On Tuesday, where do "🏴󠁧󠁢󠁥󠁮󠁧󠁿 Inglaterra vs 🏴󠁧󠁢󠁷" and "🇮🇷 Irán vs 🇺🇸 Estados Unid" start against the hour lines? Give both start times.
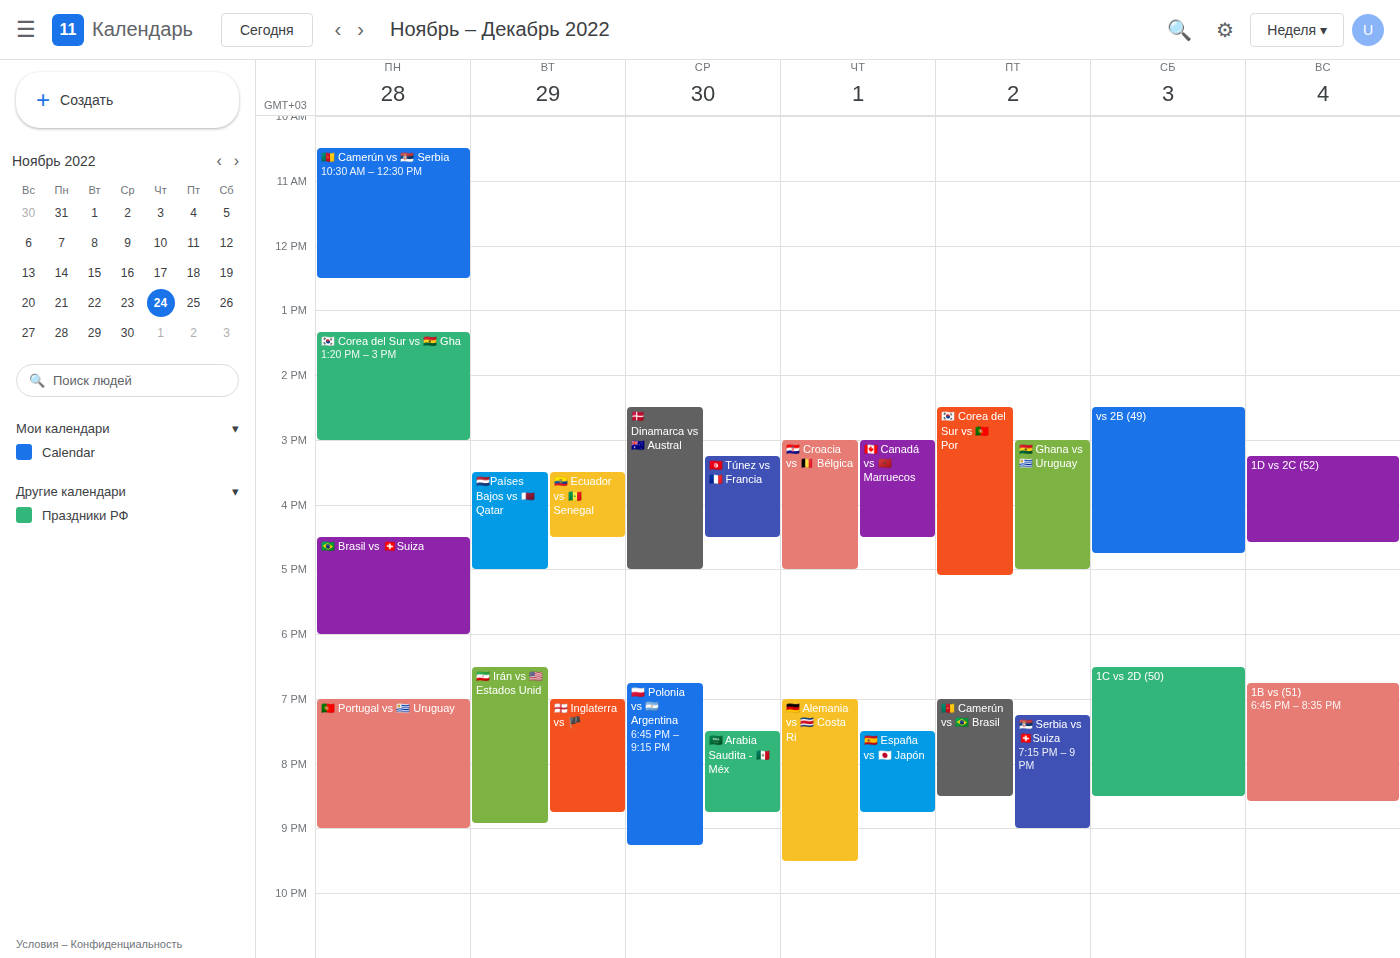
"🏴󠁧󠁢󠁥󠁮󠁧󠁿 Inglaterra vs 🏴󠁧󠁢󠁷": 7:00 PM, exactly on the 7 PM line. "🇮🇷 Irán vs 🇺🇸 Estados Unid": 6:30 PM, halfway between the 6 PM and 7 PM lines.